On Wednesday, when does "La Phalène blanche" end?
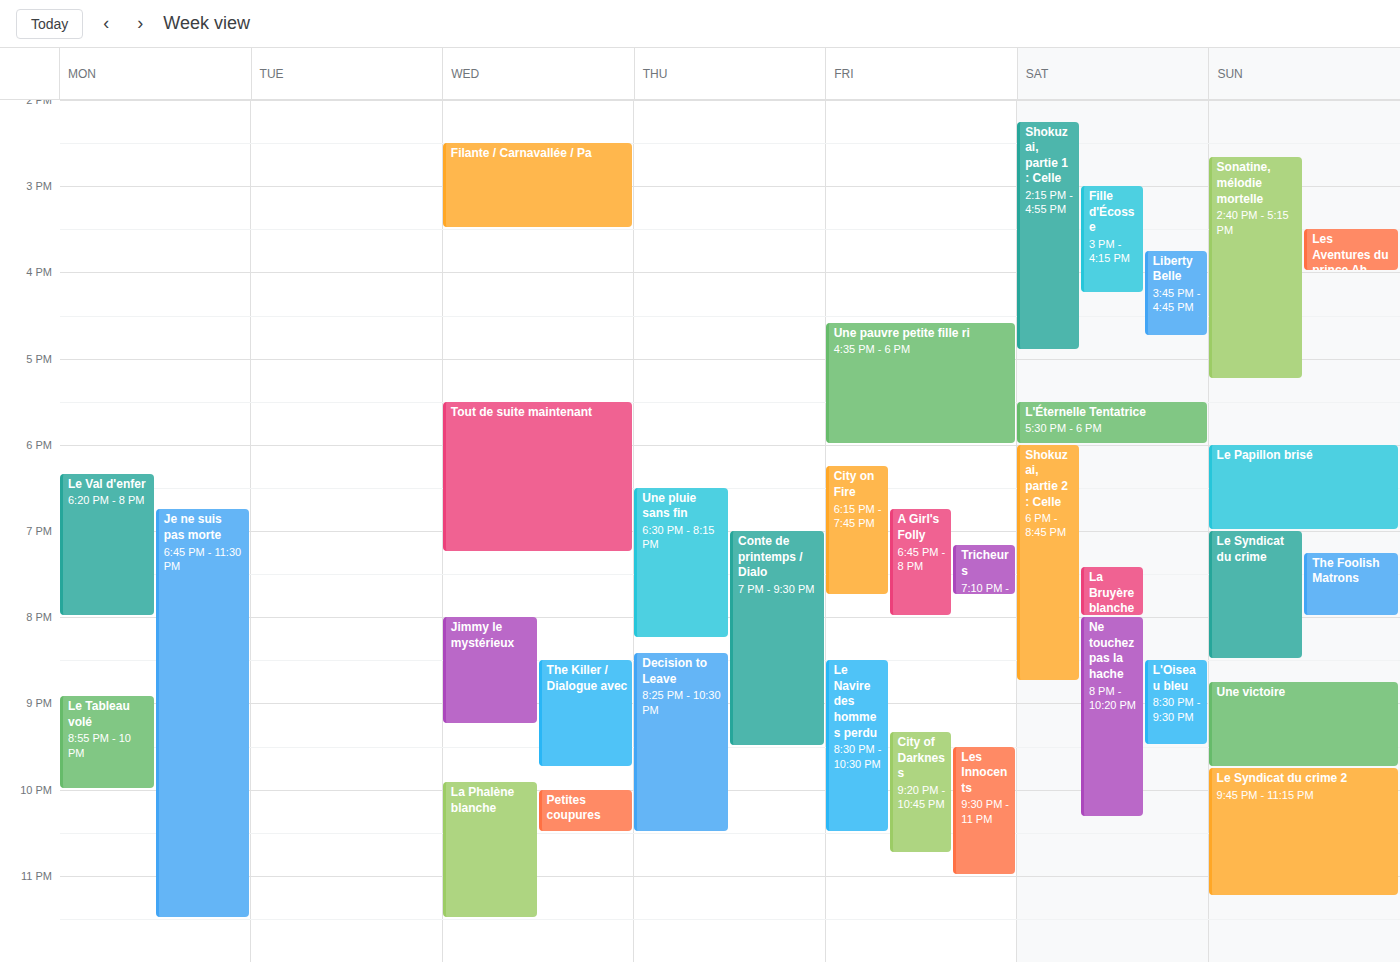
11:30 PM